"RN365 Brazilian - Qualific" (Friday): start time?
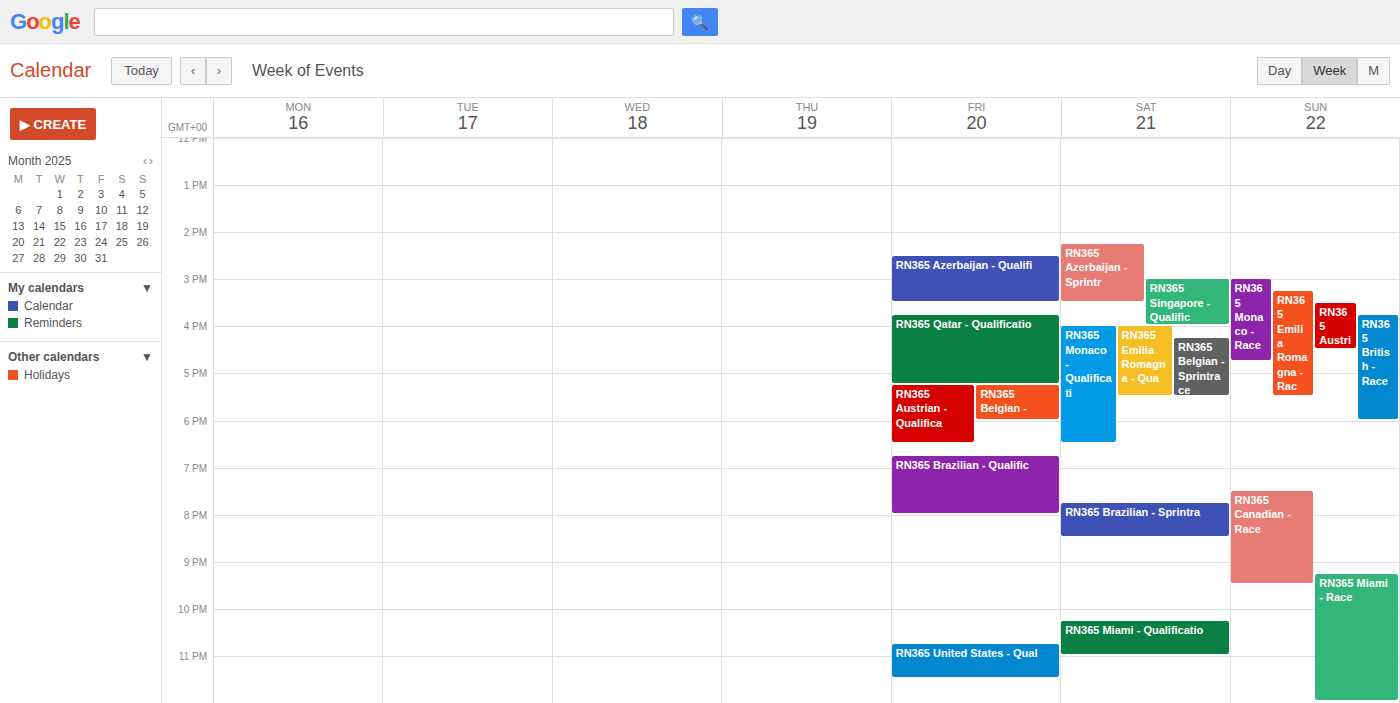
6:45 PM